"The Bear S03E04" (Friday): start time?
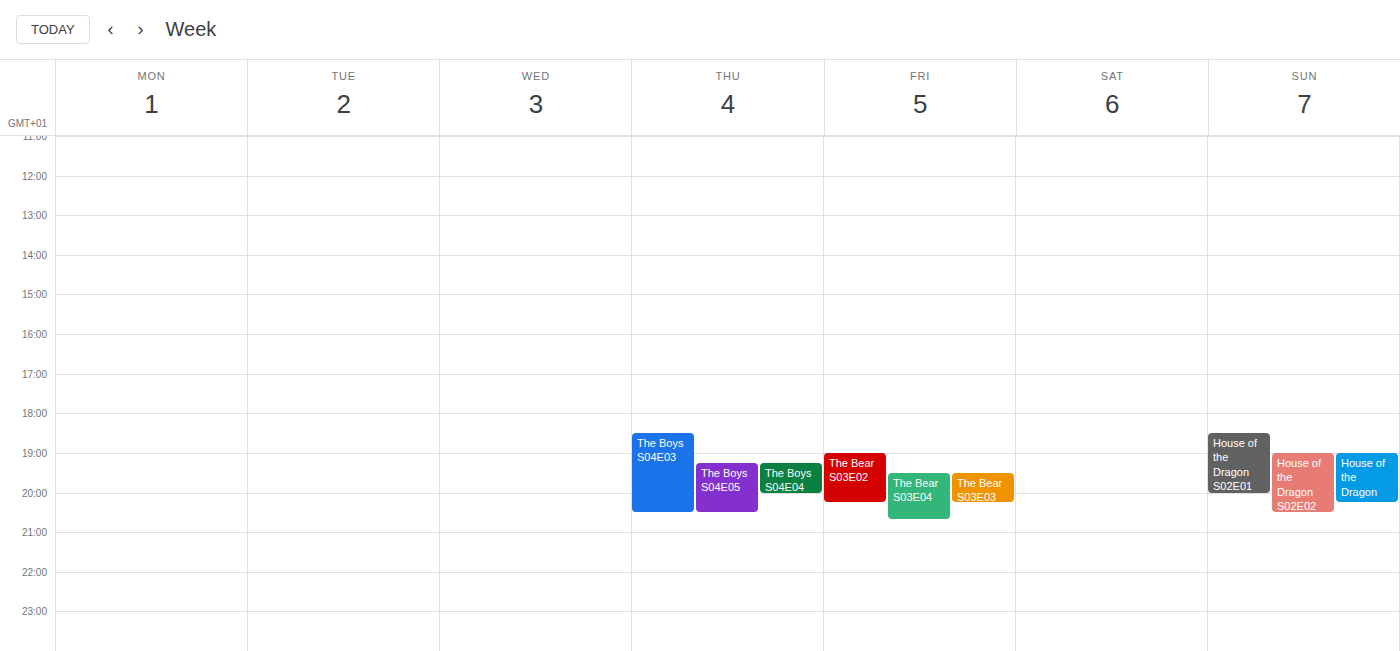
7:30 PM